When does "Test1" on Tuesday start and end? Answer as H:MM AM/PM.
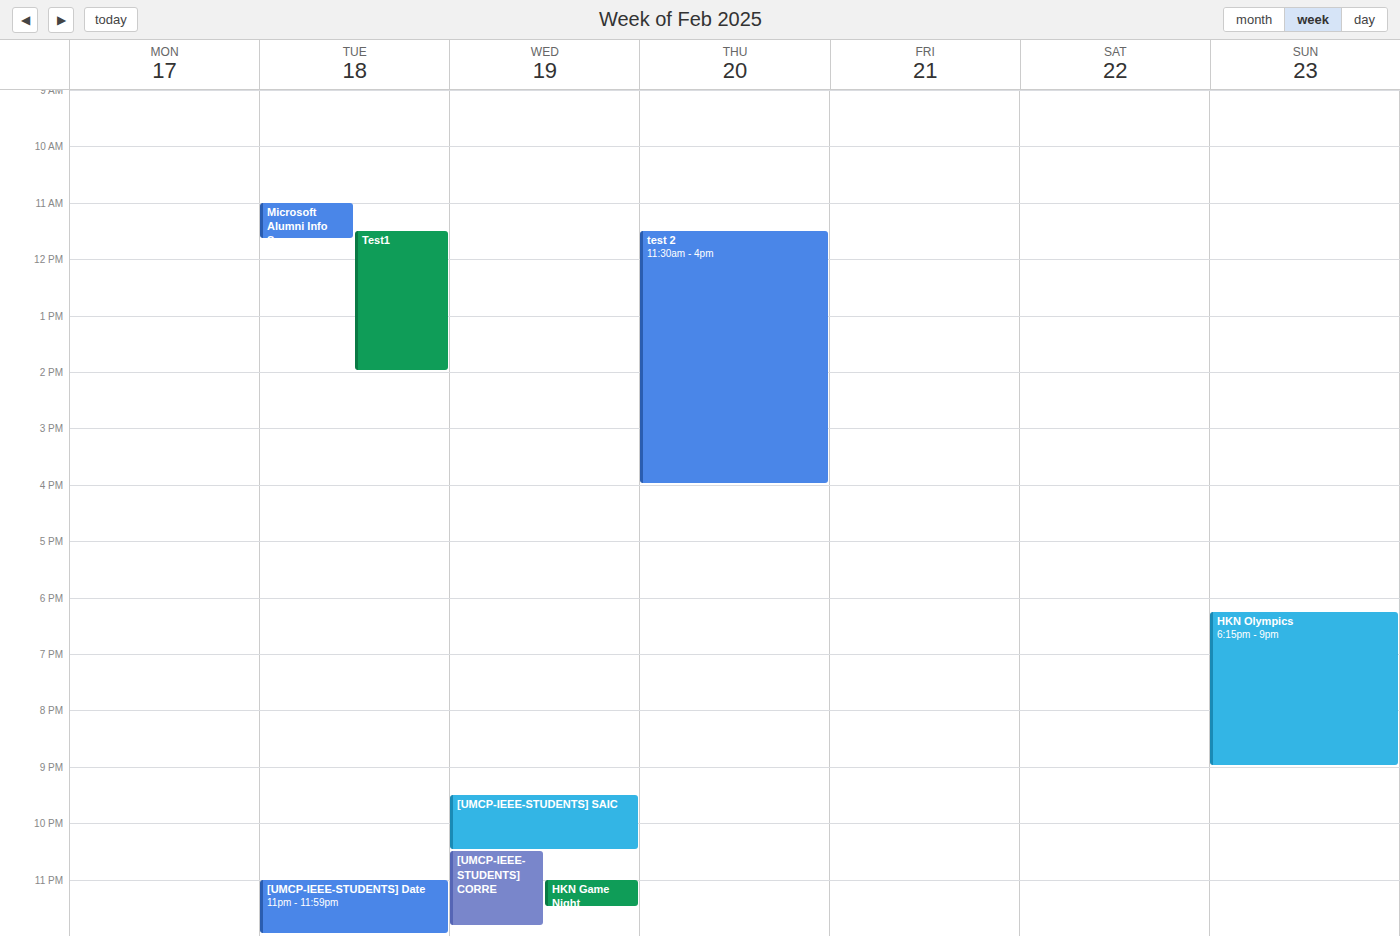
11:30 AM to 2:00 PM